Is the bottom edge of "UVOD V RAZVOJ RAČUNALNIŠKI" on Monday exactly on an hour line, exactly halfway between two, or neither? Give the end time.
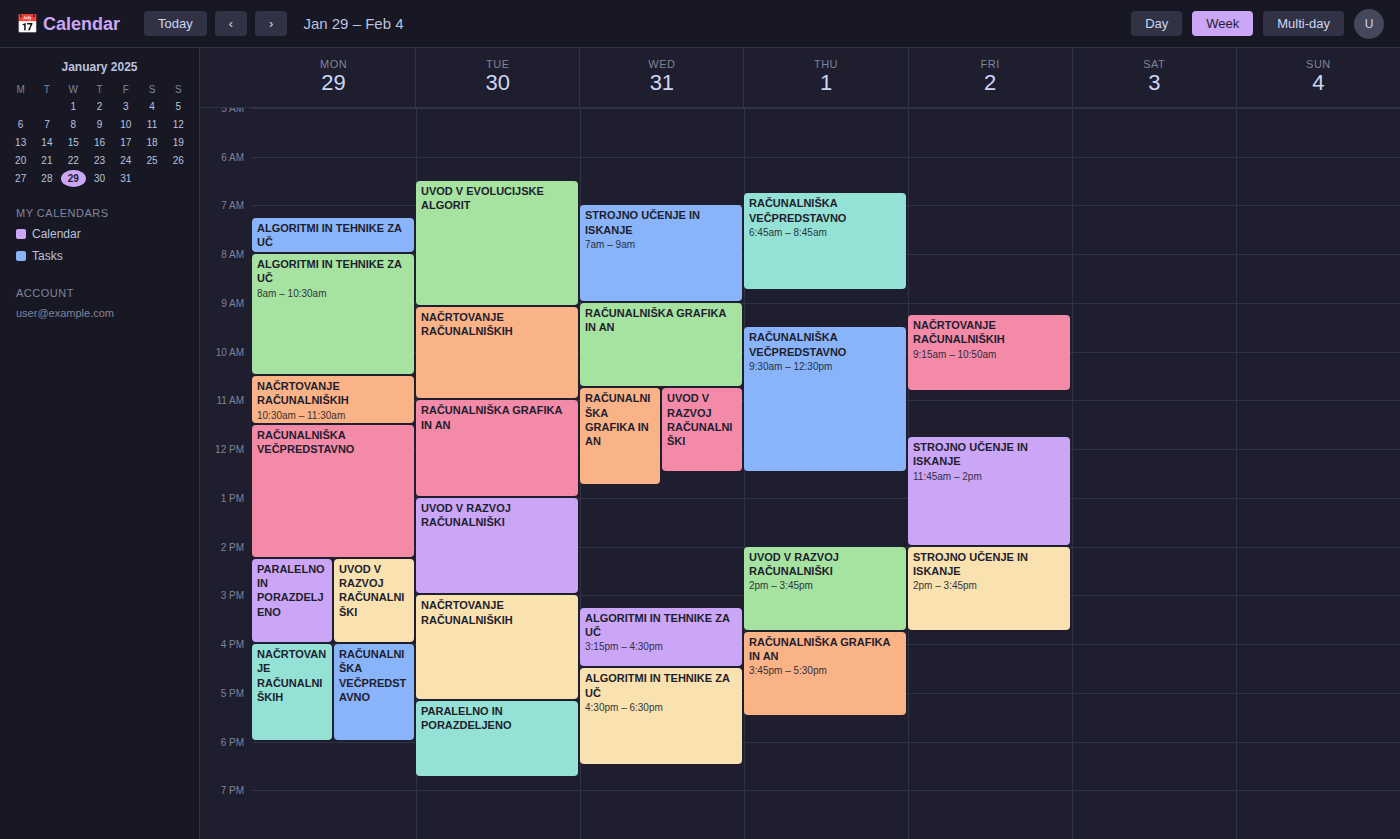
4:00 PM -- exactly on the 4 PM line.